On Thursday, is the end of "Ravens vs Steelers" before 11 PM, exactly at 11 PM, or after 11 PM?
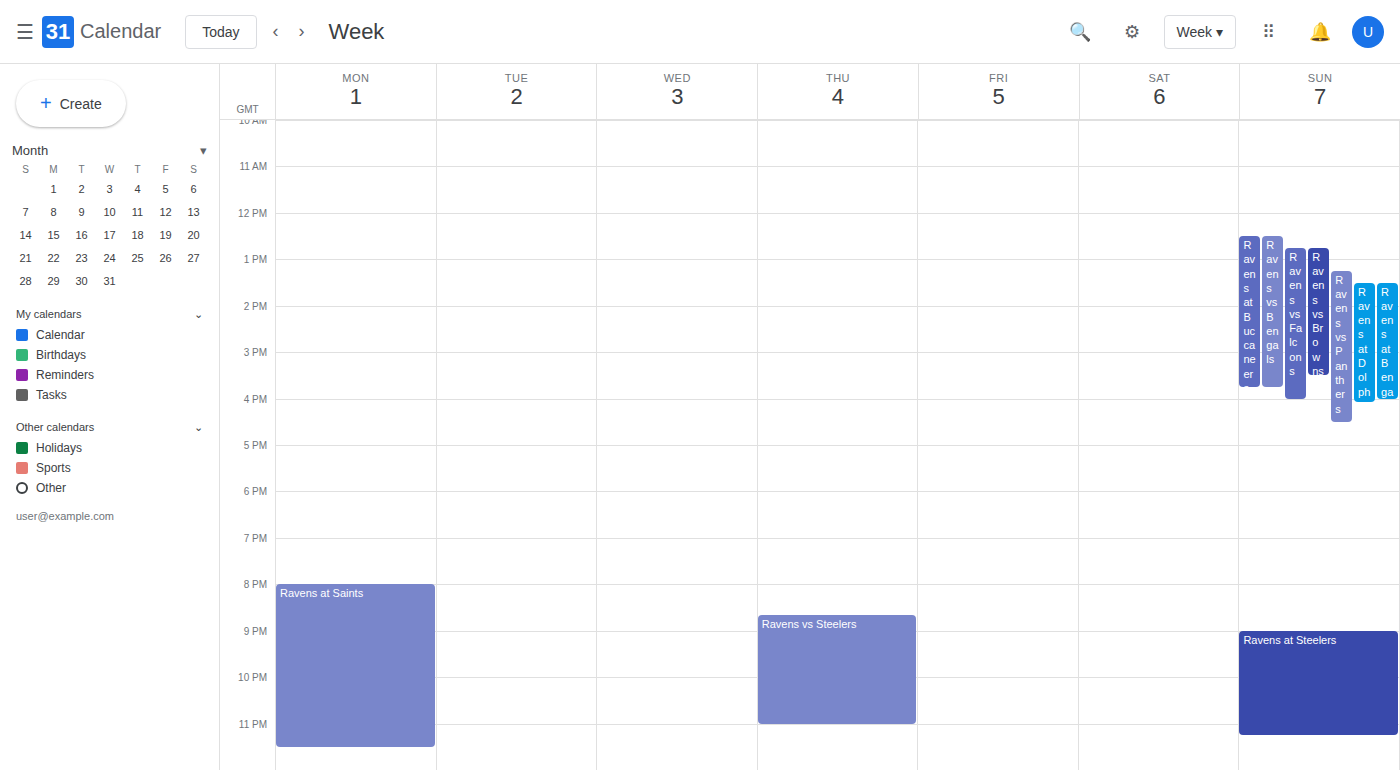
11:00 PM -- exactly at 11 PM, on the 11 PM line.